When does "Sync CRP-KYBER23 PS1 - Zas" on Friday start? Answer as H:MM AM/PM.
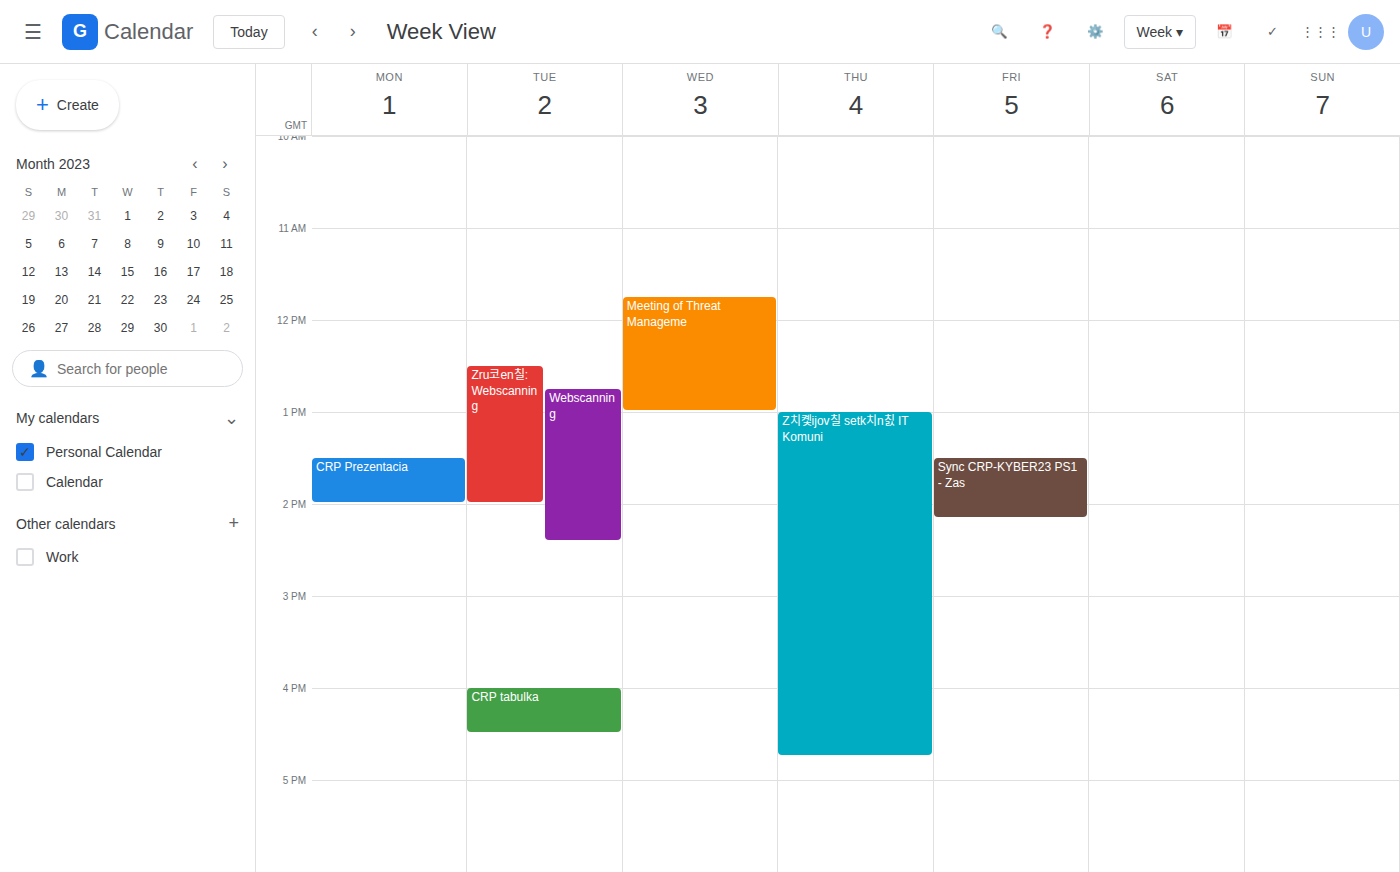
1:30 PM